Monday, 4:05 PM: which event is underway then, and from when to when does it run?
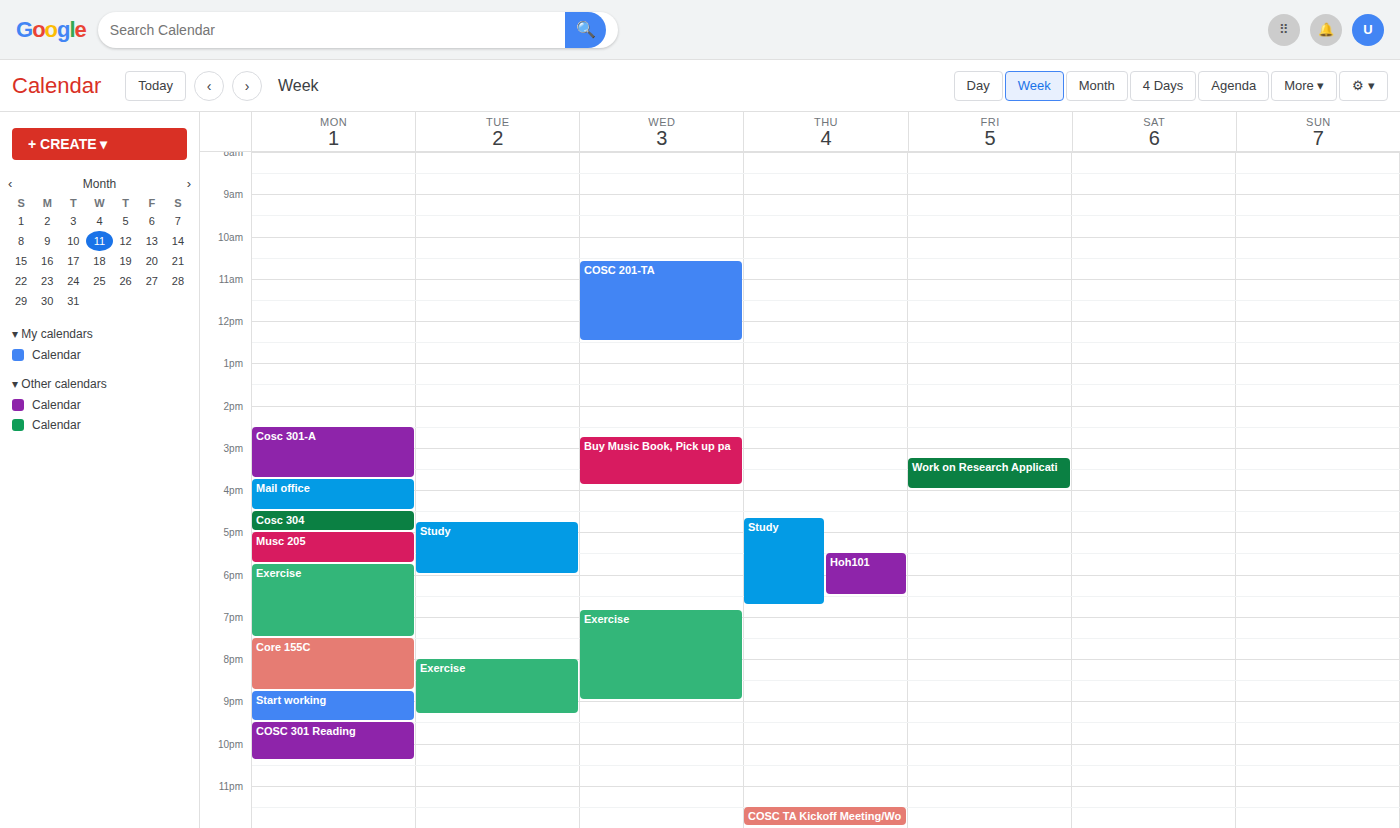
"Mail office", 3:45 PM to 4:30 PM